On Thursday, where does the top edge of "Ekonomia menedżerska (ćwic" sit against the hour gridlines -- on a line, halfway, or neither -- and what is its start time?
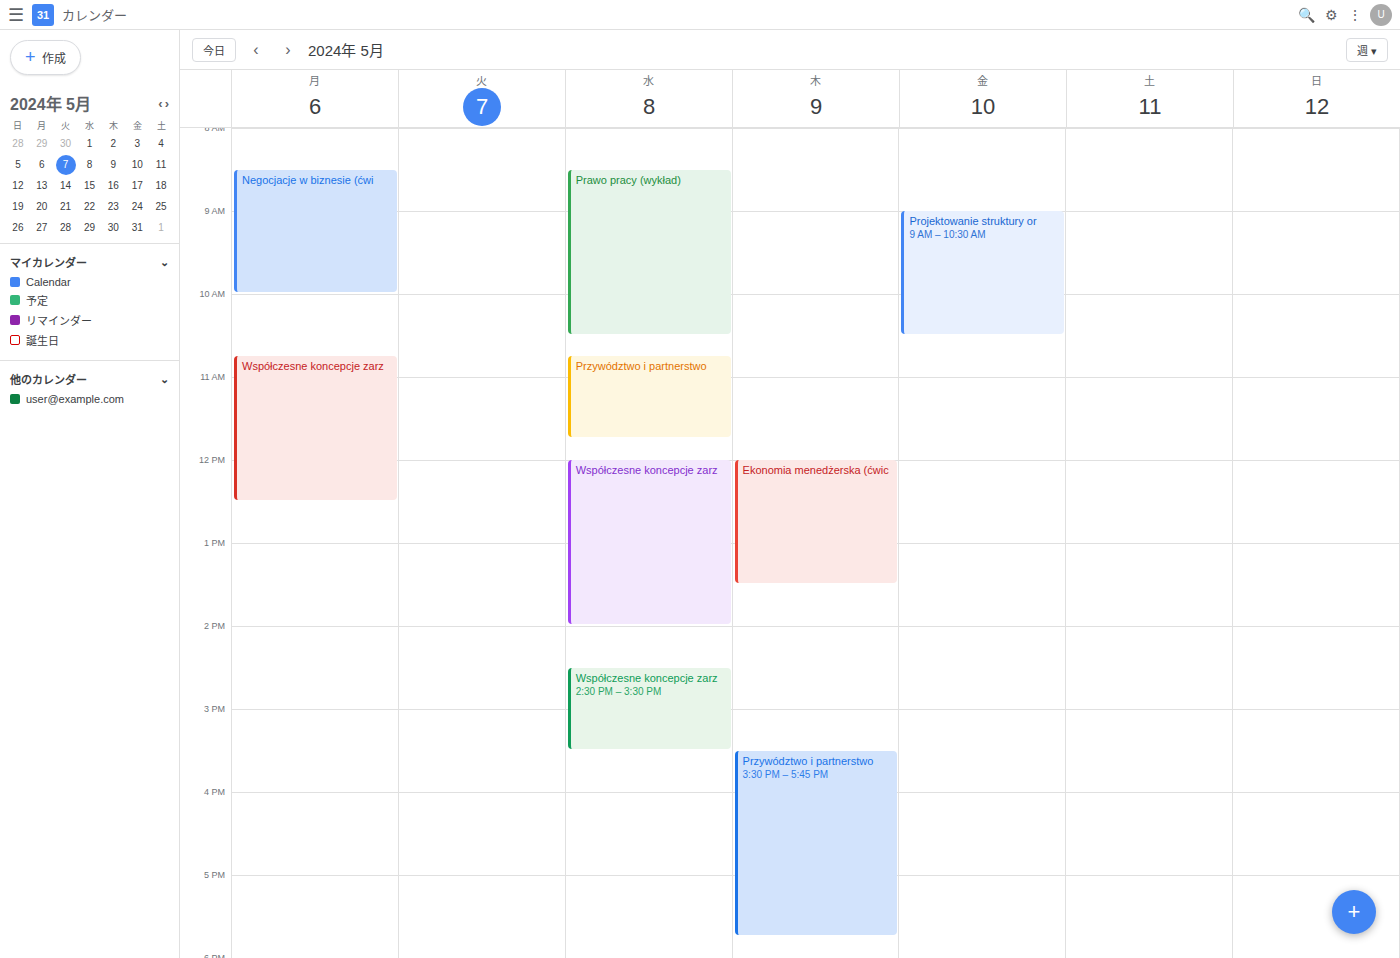
12:00 -- exactly on the 12:00 line.